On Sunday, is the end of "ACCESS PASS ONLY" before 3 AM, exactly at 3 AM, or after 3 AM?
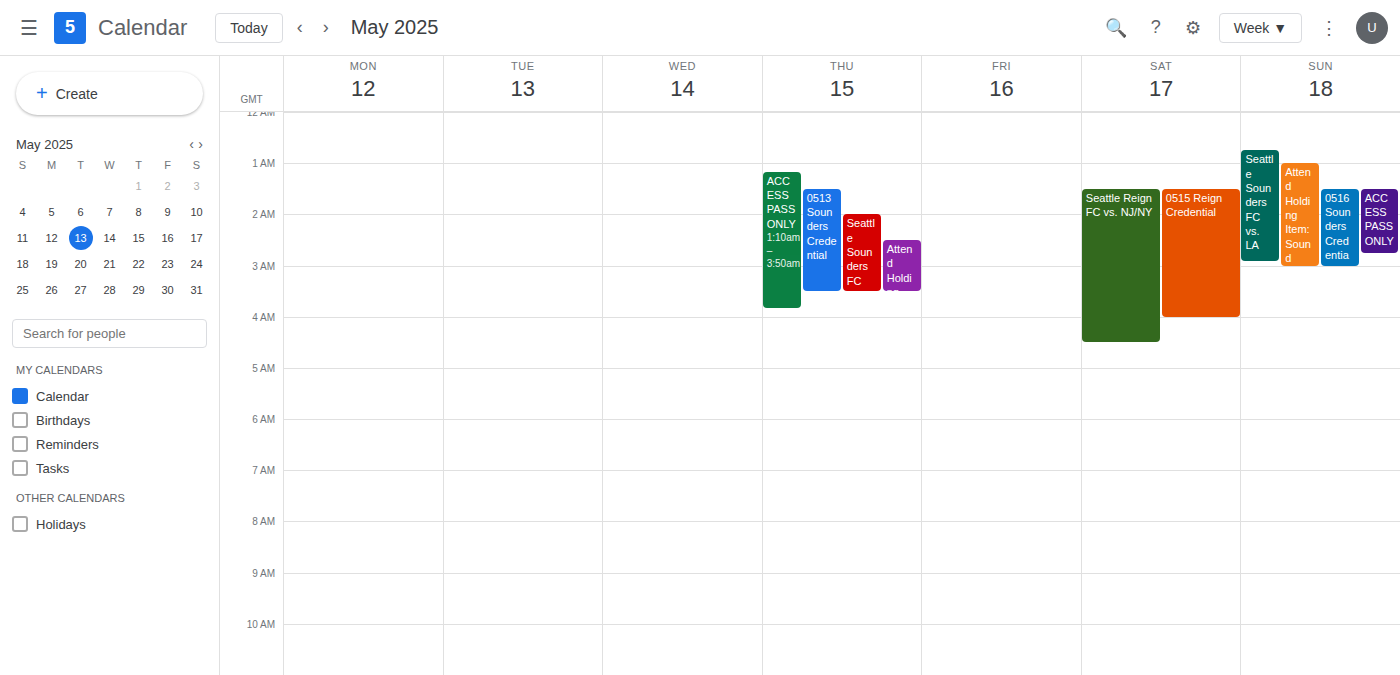
2:45 AM -- before 3 AM, 15 minutes above the 3 AM line.